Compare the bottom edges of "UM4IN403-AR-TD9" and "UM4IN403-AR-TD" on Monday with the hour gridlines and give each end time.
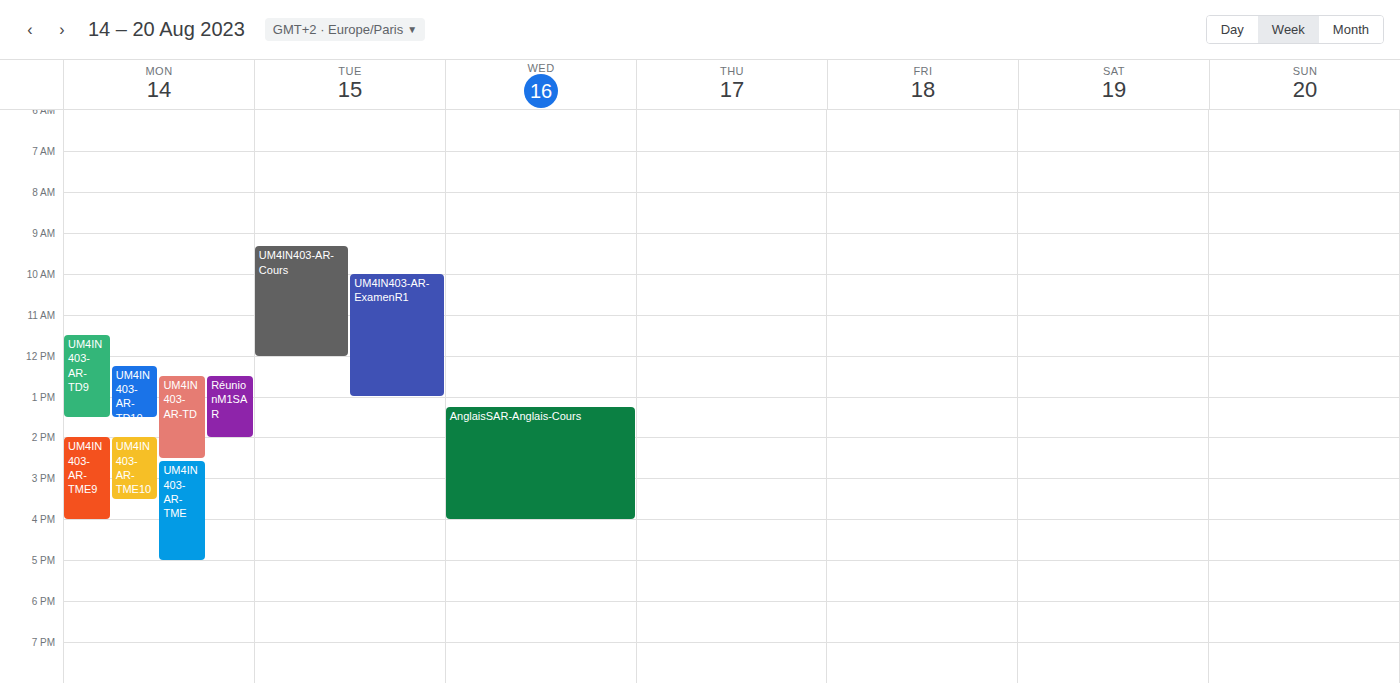
"UM4IN403-AR-TD9": 1:30 PM, halfway between the 1 PM and 2 PM lines. "UM4IN403-AR-TD": 2:30 PM, halfway between the 2 PM and 3 PM lines.